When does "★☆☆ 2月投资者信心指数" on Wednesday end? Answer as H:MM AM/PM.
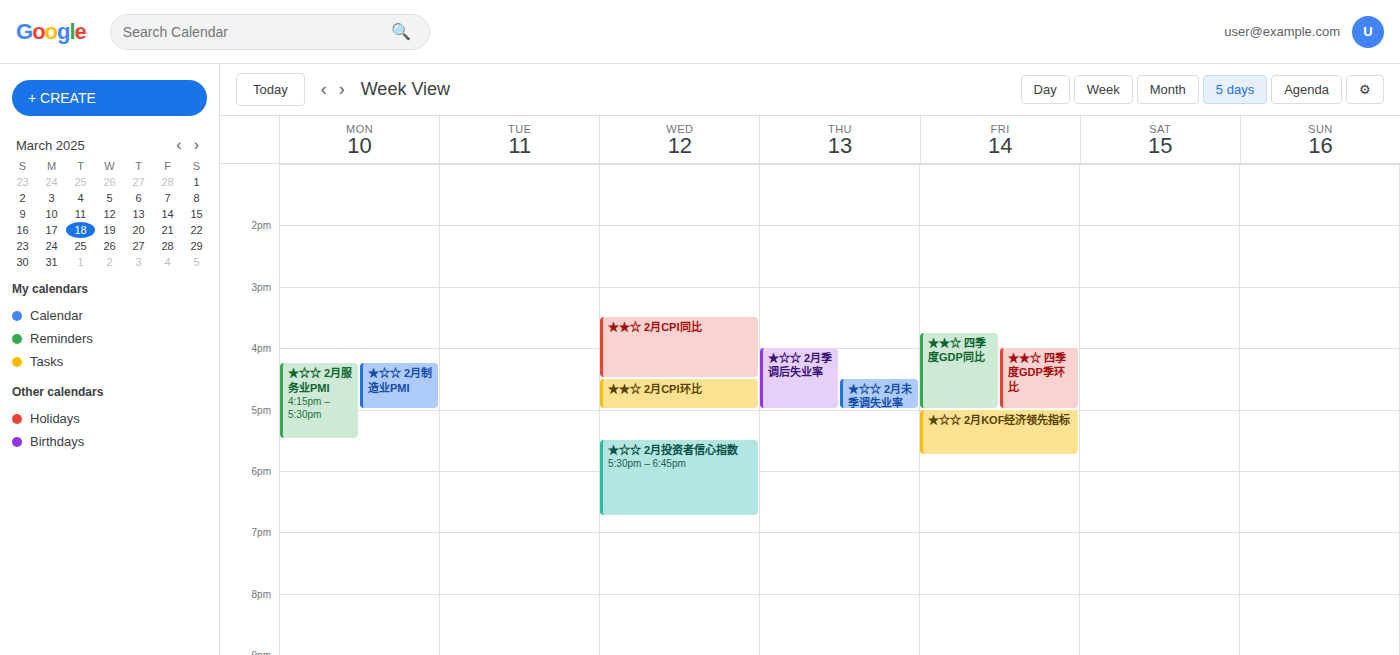
6:45 PM